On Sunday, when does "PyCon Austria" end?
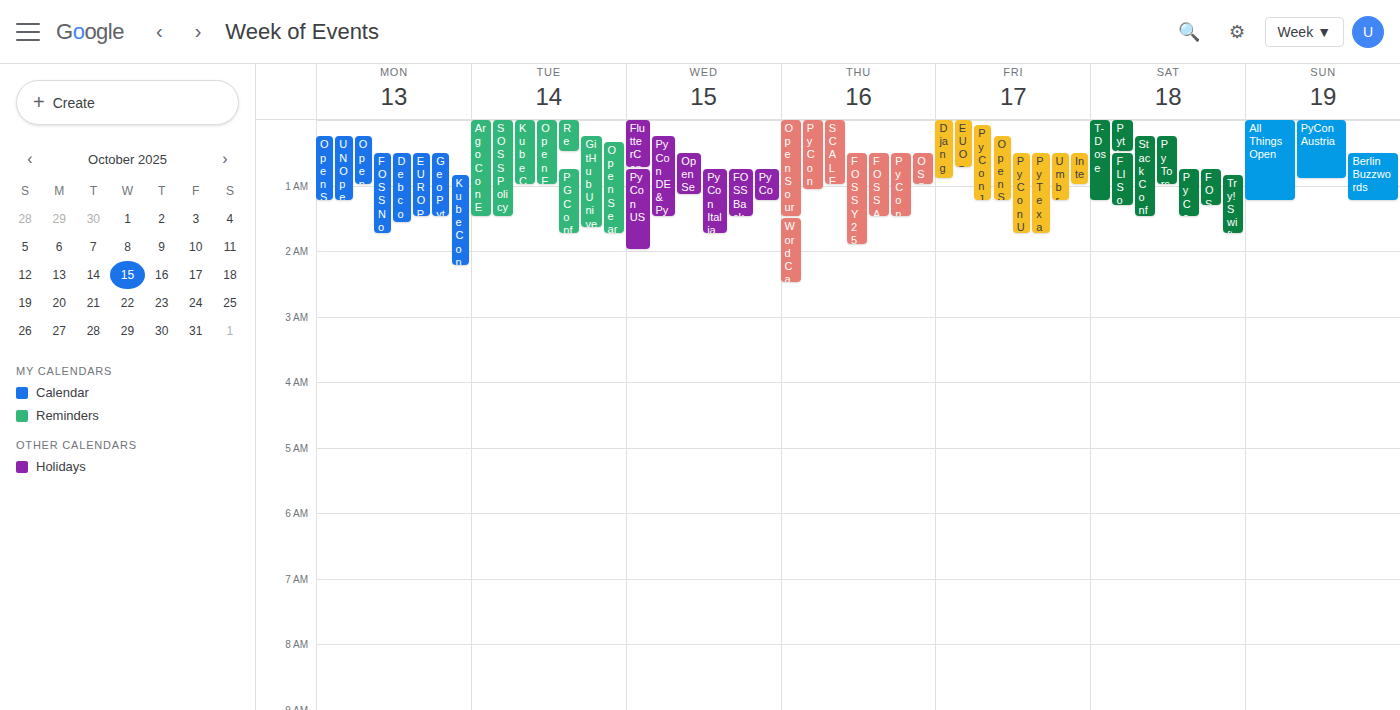
12:55 AM